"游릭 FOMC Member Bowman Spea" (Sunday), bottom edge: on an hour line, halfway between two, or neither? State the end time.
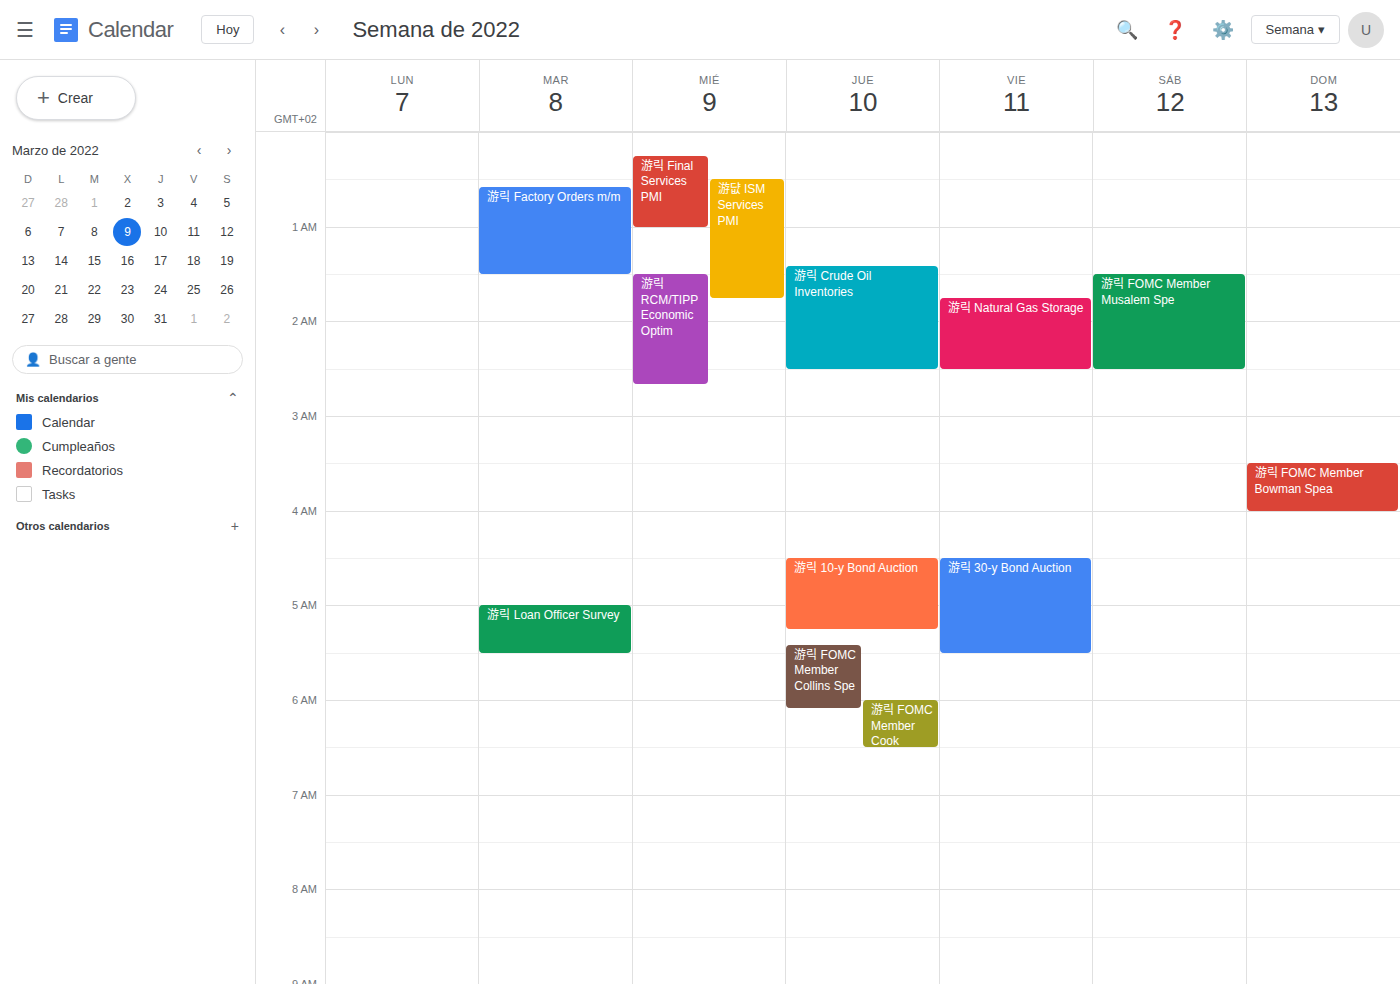
4:00 AM -- exactly on the 4 AM line.